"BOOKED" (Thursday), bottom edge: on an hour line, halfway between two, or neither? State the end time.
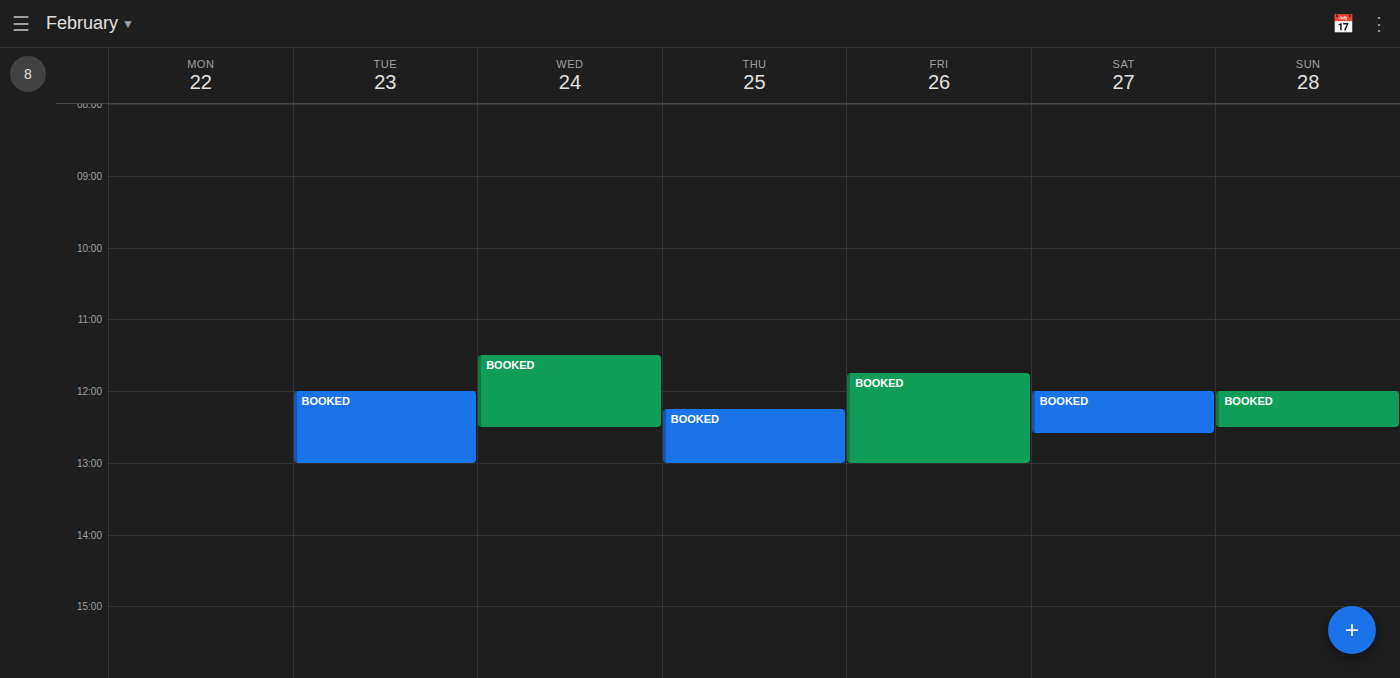
1:00 PM -- exactly on the 1 PM line.